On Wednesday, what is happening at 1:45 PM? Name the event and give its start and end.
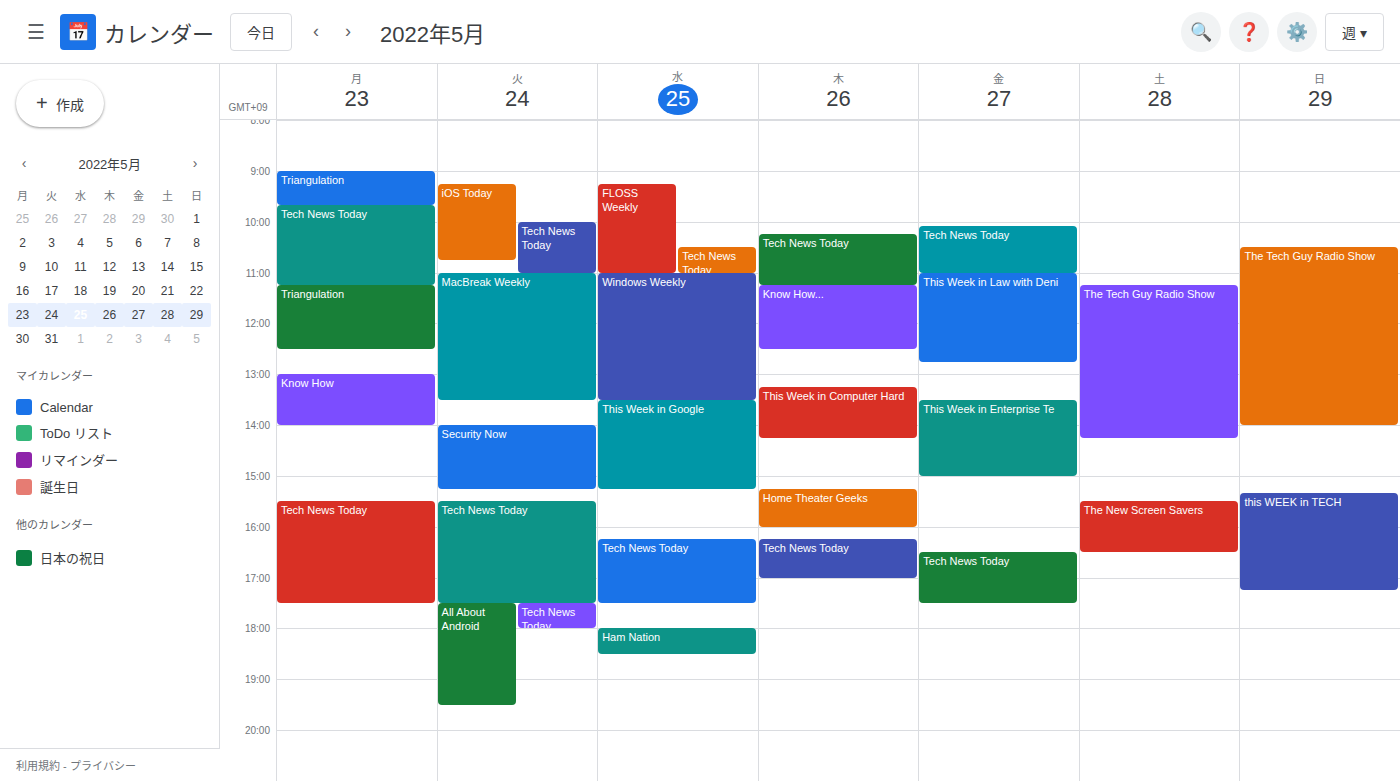
"This Week in Google", 1:30 PM to 3:15 PM